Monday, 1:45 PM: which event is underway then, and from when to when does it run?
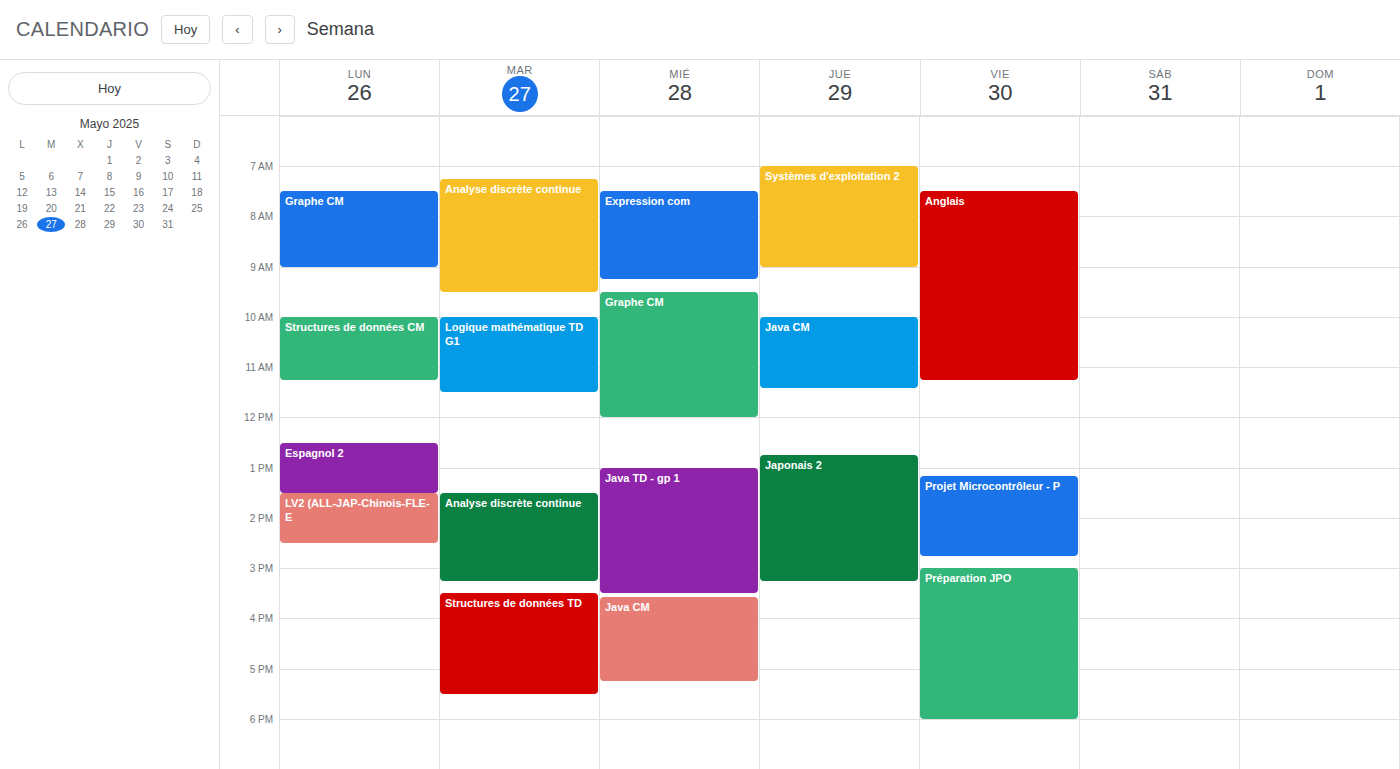
"LV2 (ALL-JAP-Chinois-FLE-E", 1:30 PM to 2:30 PM